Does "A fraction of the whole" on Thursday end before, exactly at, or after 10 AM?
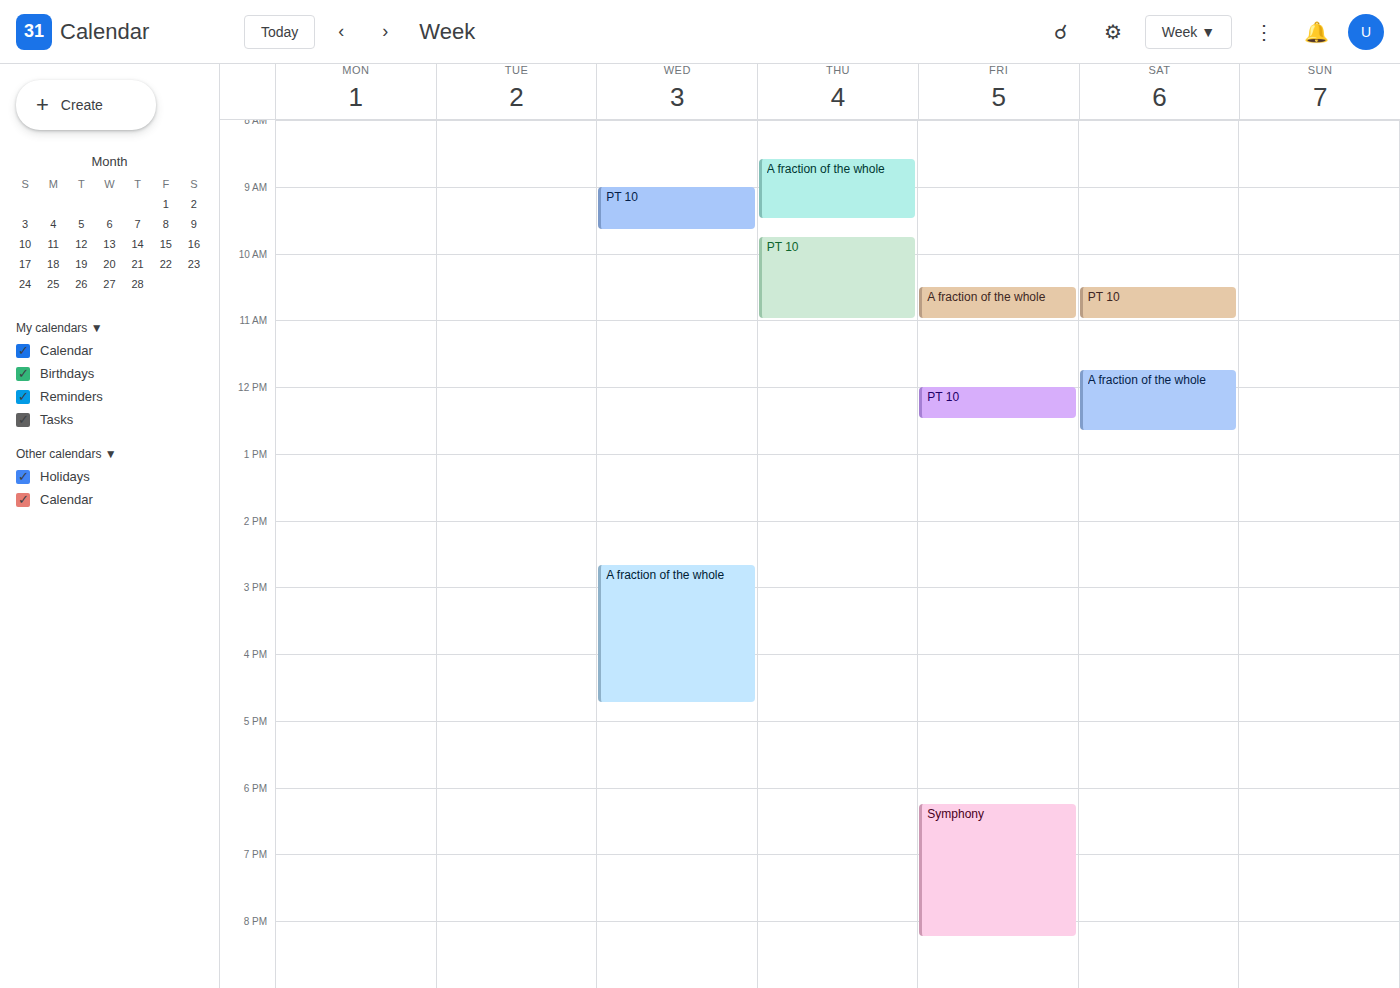
9:30 AM -- before 10 AM, 30 minutes above the 10 AM line.